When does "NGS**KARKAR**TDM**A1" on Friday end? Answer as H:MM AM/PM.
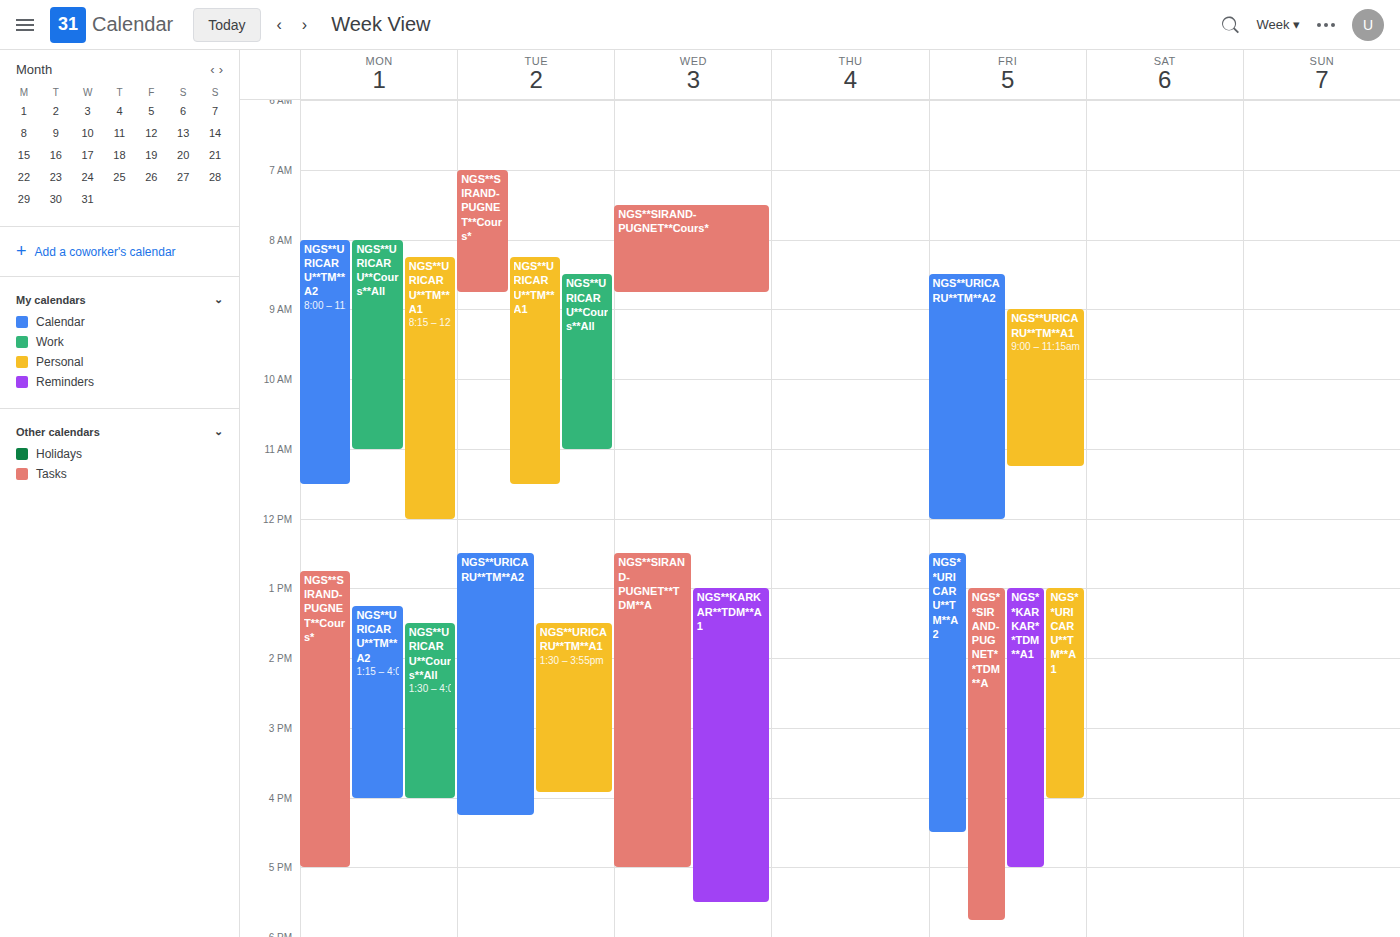
5:00 PM